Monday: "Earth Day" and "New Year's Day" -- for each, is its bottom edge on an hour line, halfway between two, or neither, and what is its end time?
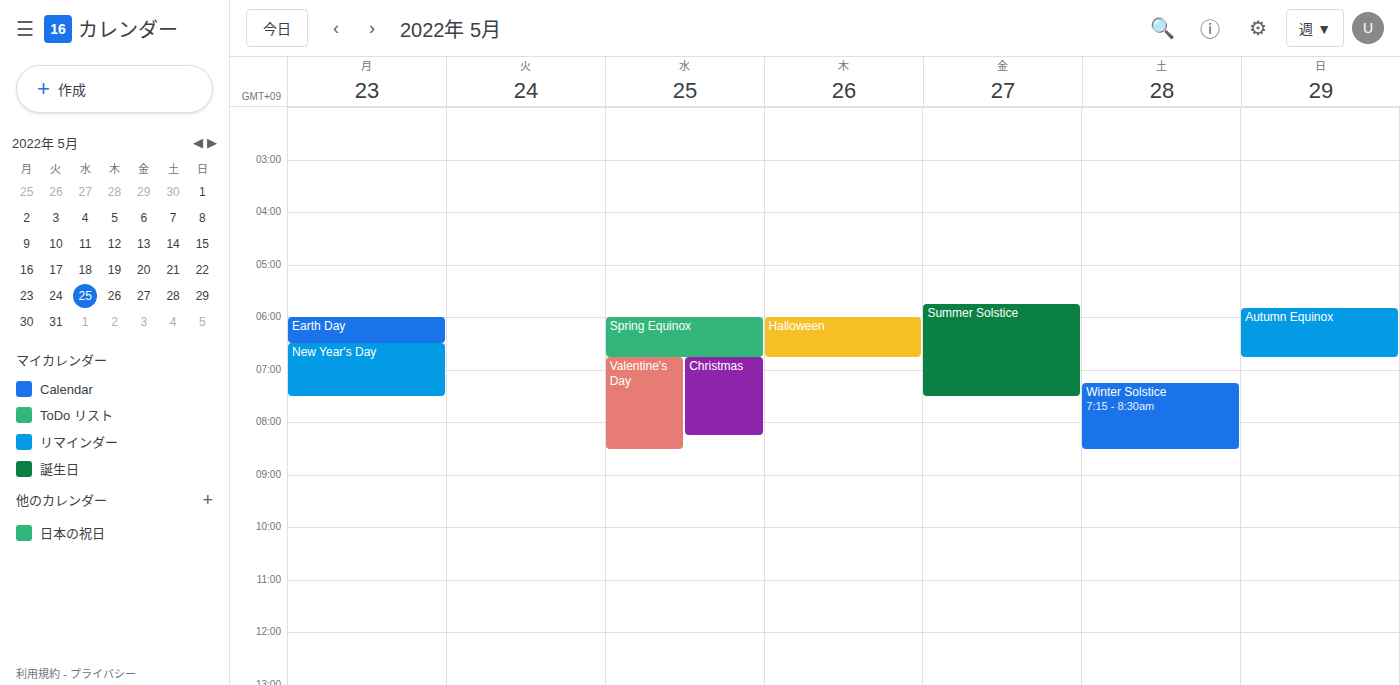
"Earth Day": 6:30 AM, halfway between the 6 AM and 7 AM lines. "New Year's Day": 7:30 AM, halfway between the 7 AM and 8 AM lines.